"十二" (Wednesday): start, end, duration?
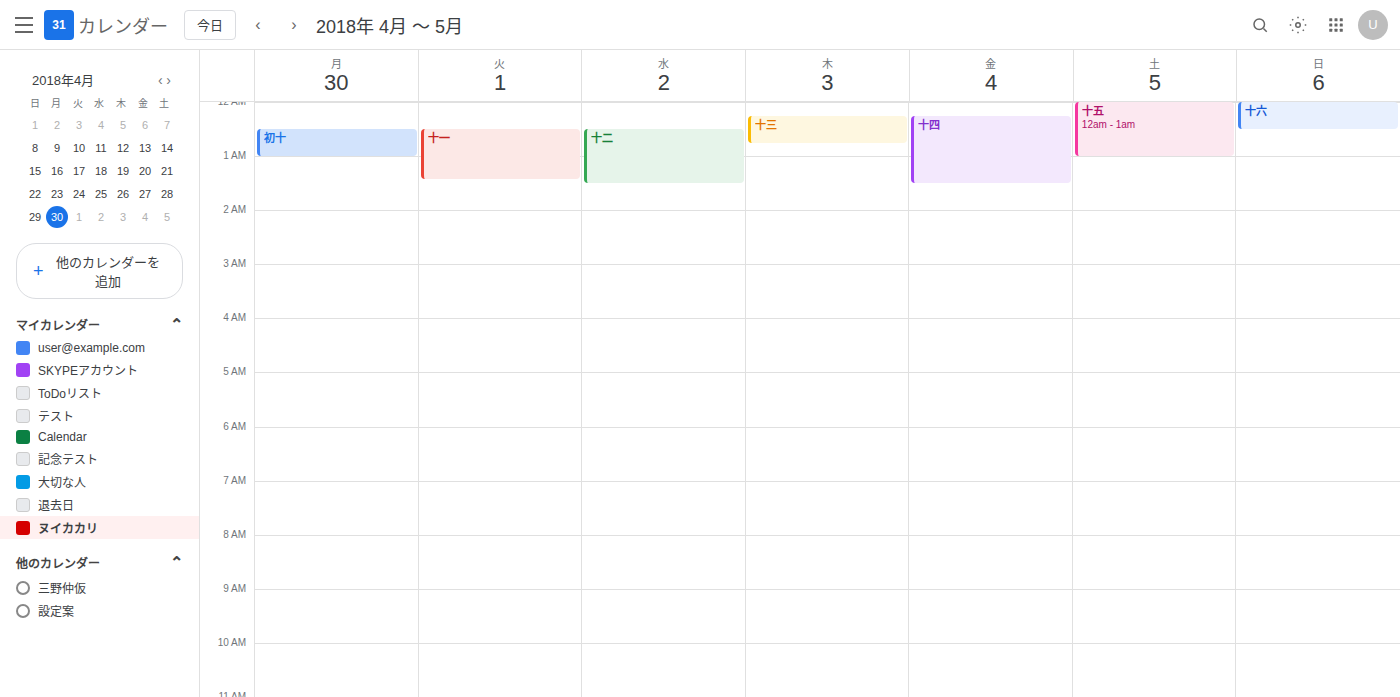
12:30 AM to 1:30 AM, 1 hour